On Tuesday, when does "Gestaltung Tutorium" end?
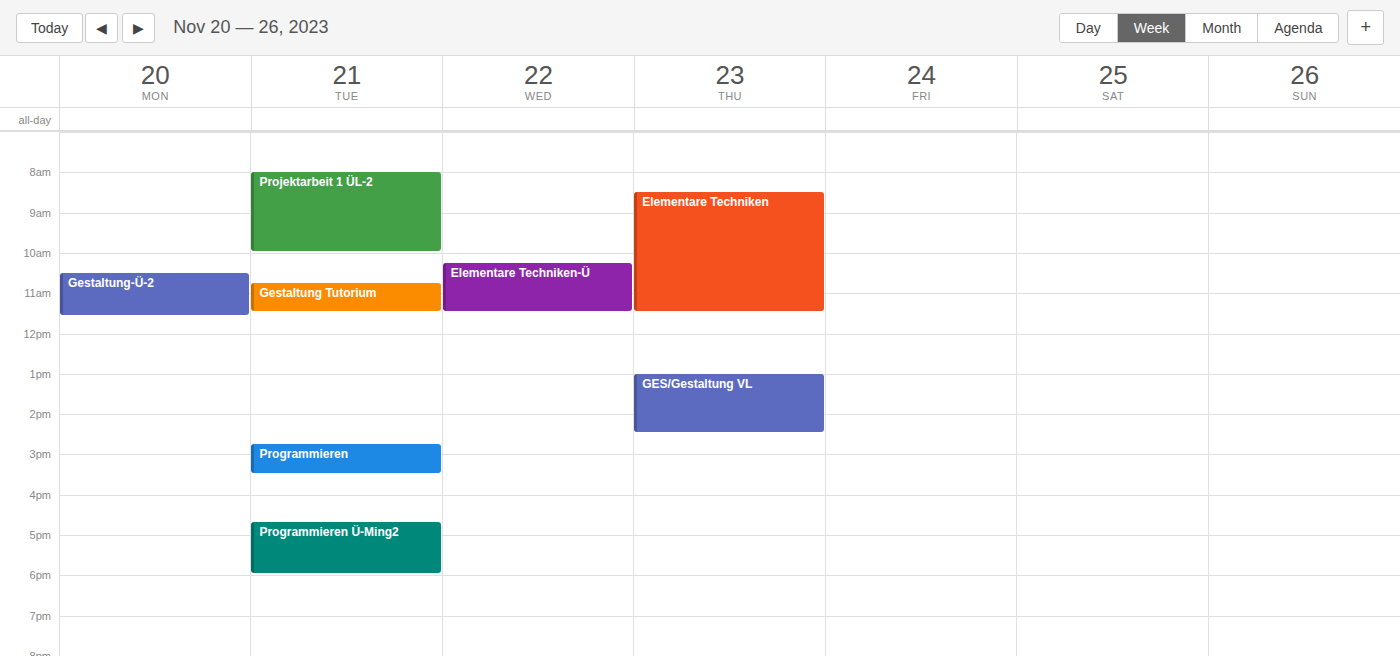
11:30 AM